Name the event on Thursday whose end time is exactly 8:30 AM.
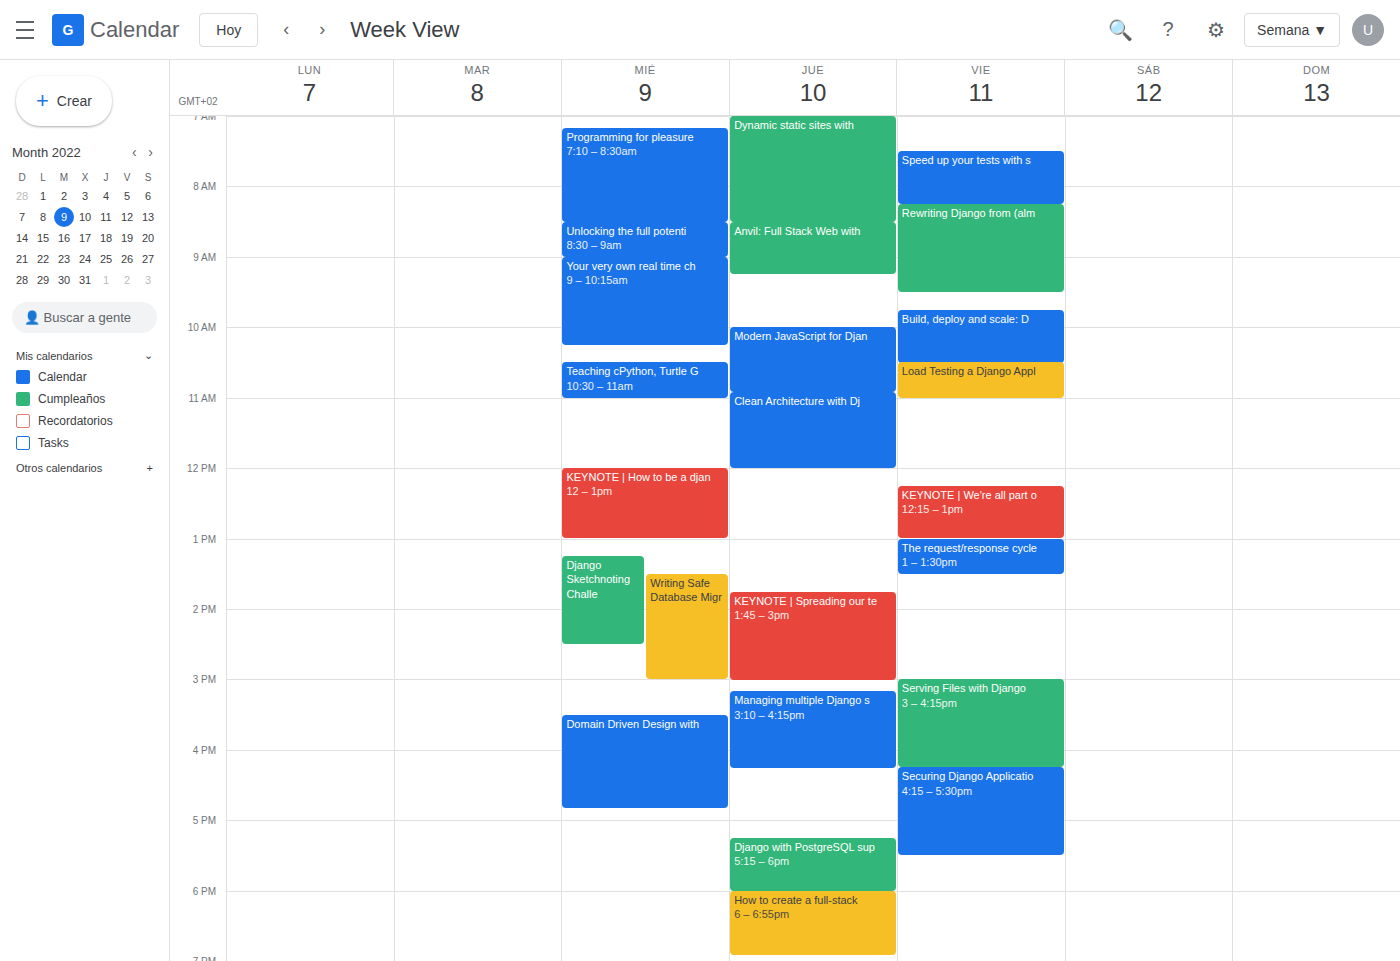
"Dynamic static sites with"